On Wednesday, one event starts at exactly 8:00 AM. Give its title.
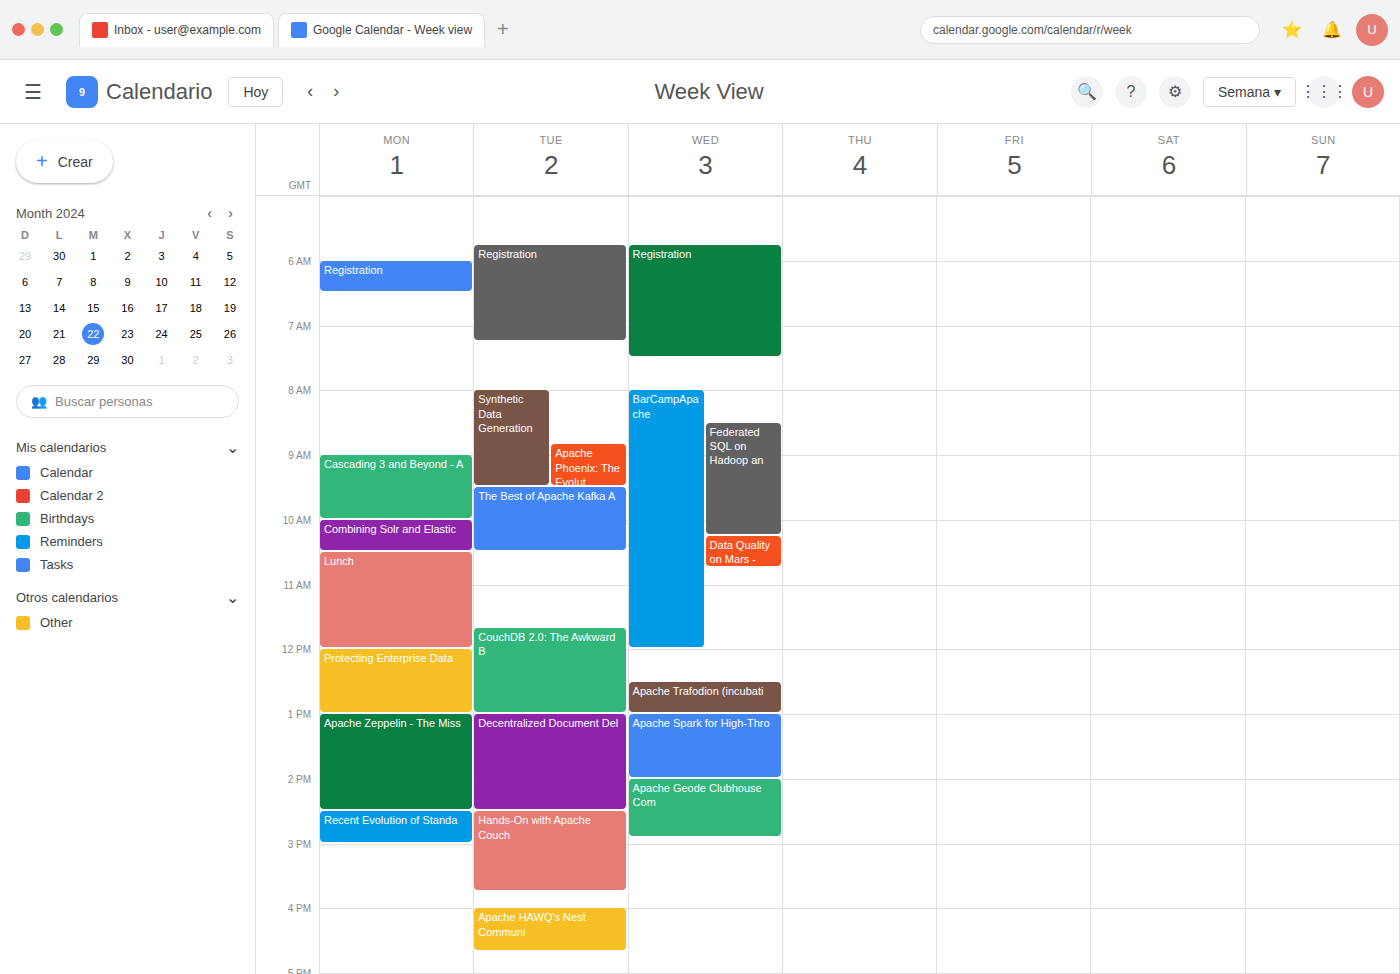
"BarCampApache"